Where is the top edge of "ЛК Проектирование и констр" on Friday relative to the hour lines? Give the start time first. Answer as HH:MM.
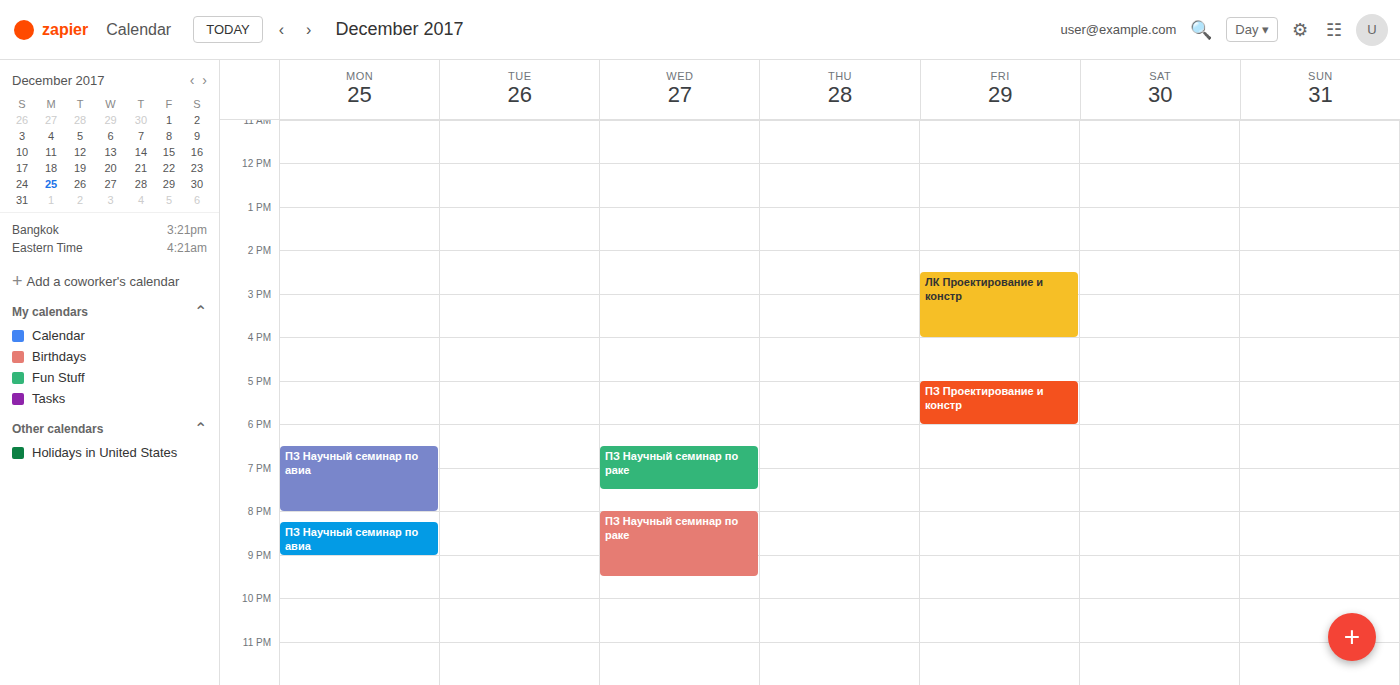
14:30 -- halfway between the 14:00 and 15:00 lines.